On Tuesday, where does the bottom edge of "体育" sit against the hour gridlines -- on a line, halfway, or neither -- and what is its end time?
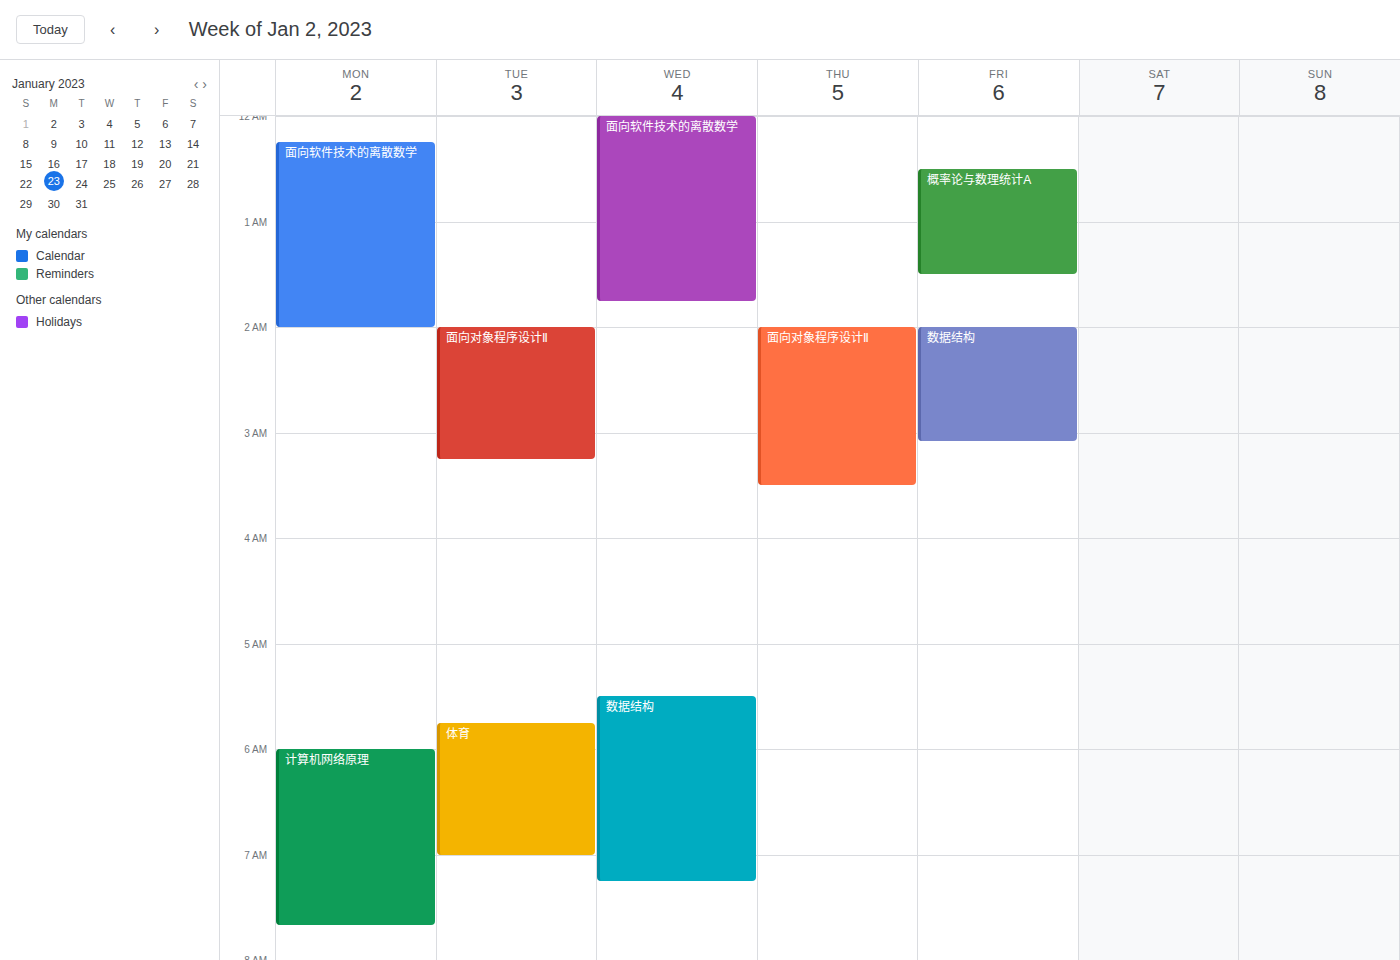
7:00 AM -- exactly on the 7 AM line.